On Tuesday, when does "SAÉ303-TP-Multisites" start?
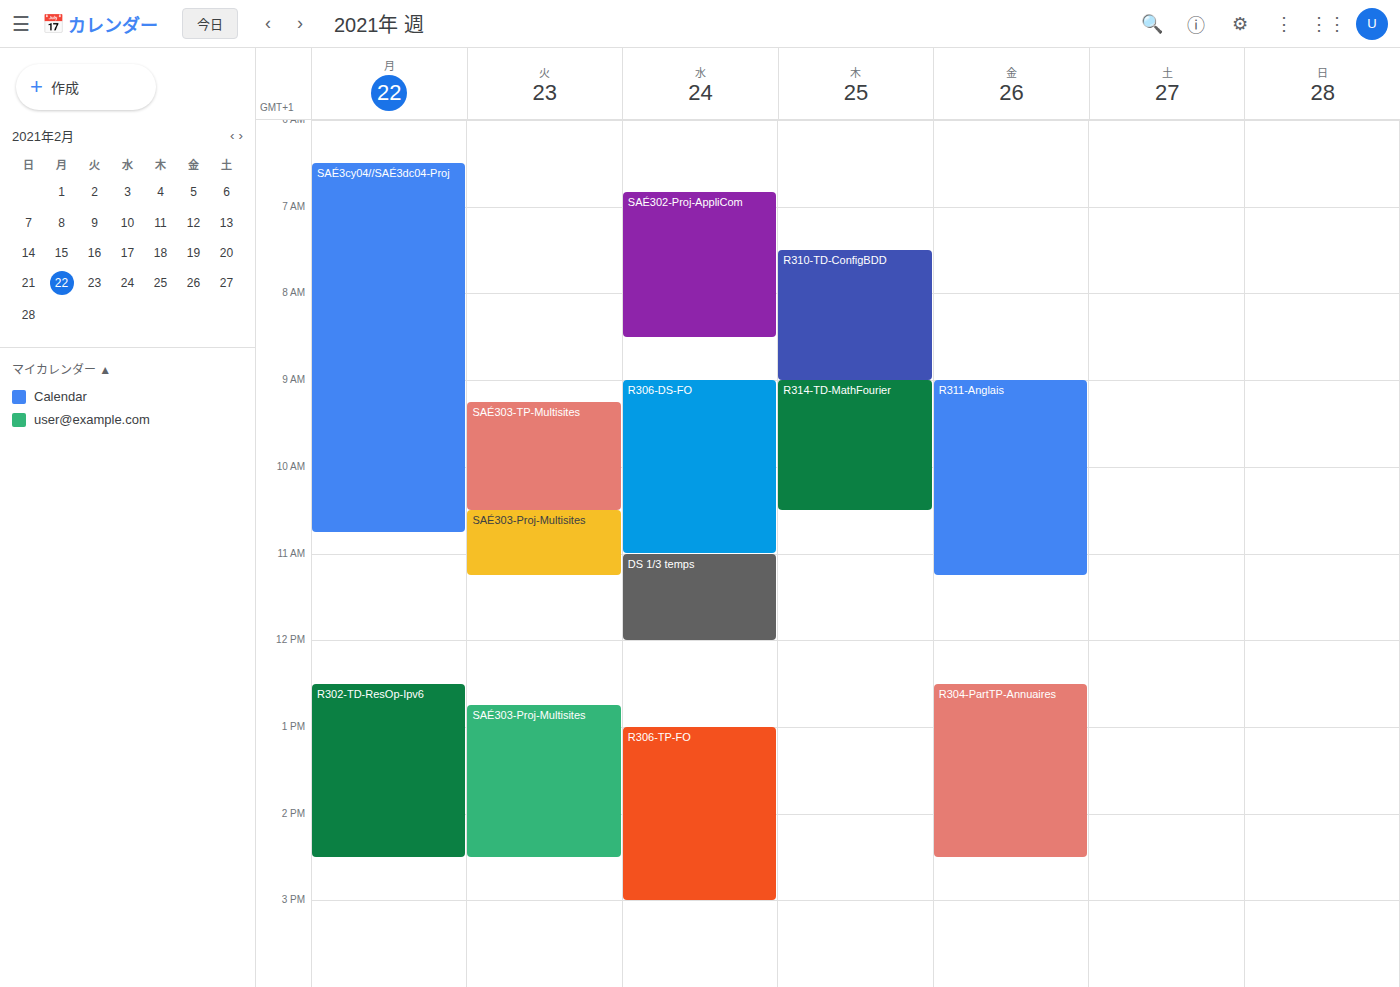
9:15 AM